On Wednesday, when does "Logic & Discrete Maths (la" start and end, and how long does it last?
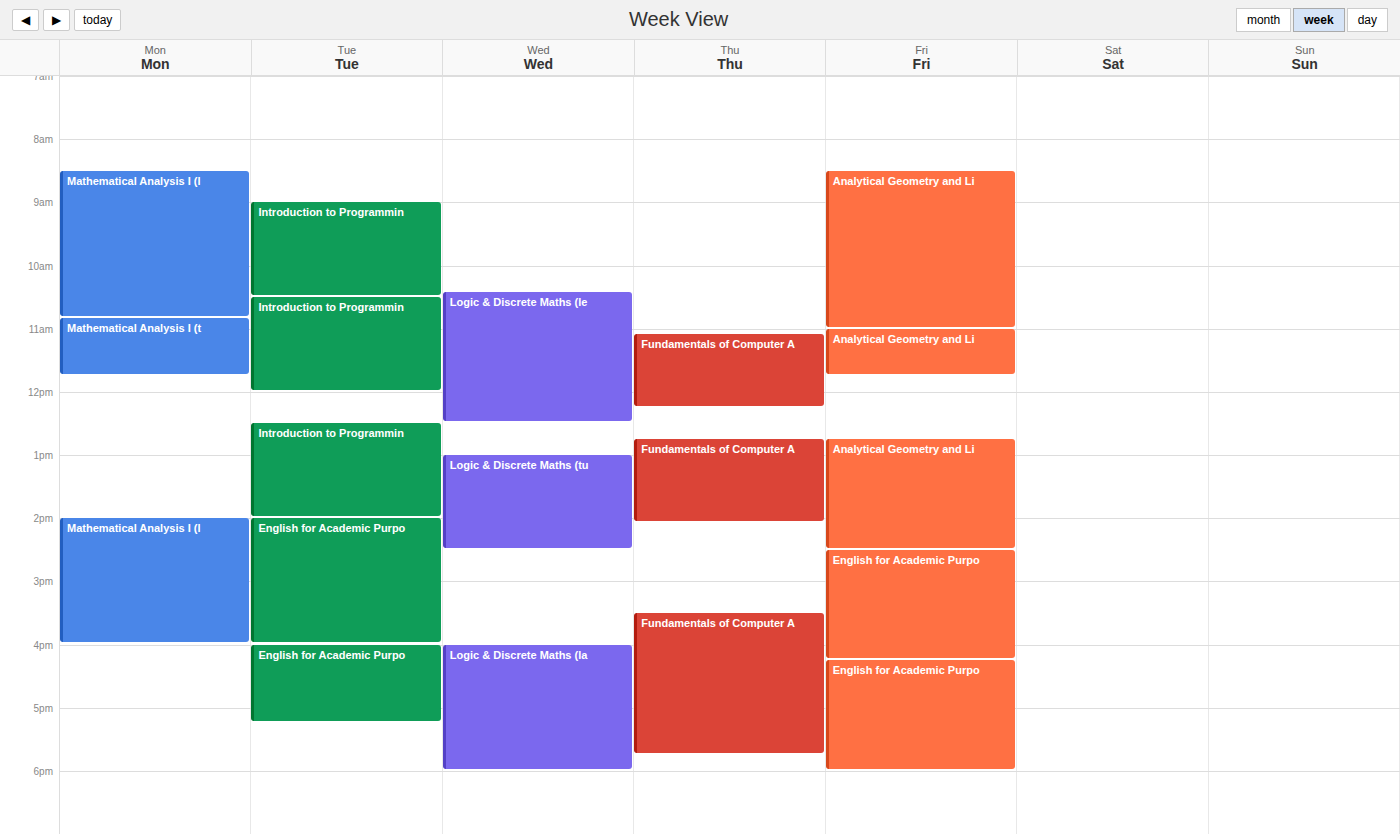
4:00 PM to 6:00 PM, 2 hours